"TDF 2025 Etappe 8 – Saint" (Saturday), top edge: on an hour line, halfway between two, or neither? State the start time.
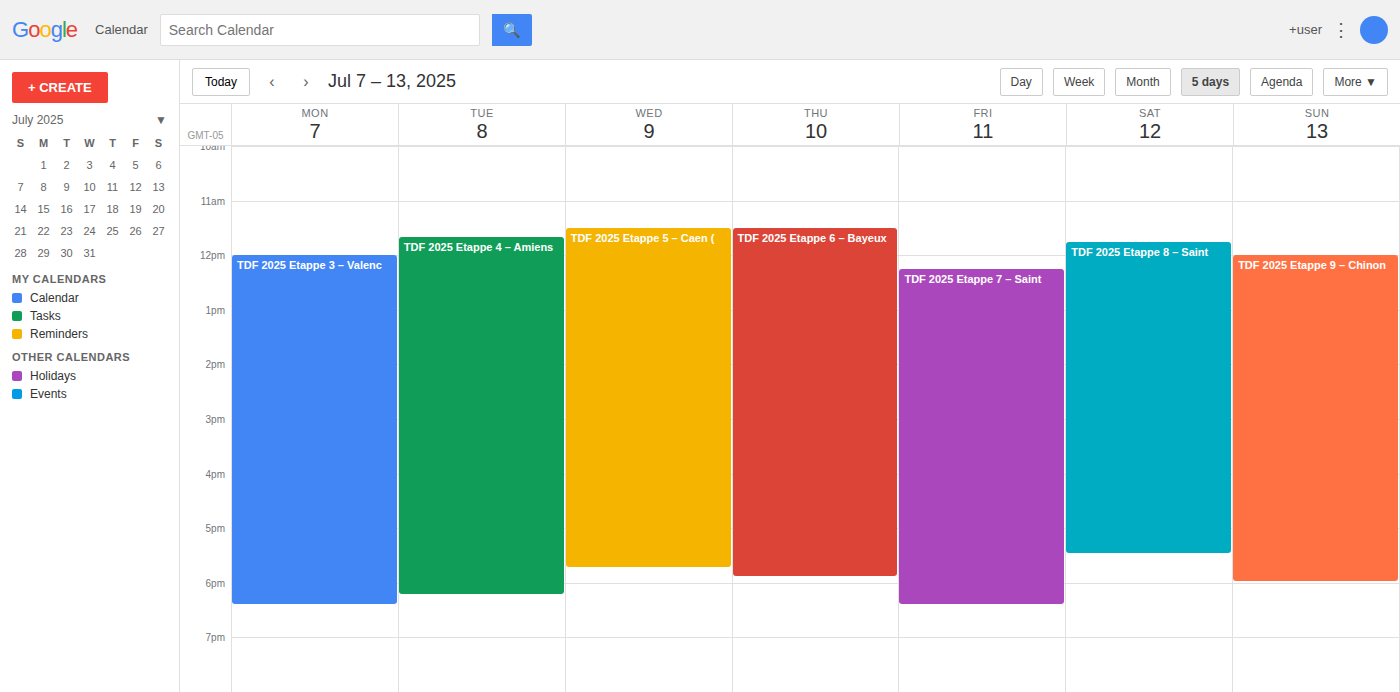
11:45 AM -- neither: three quarters of the way from the 11 AM line to the 12 PM line.